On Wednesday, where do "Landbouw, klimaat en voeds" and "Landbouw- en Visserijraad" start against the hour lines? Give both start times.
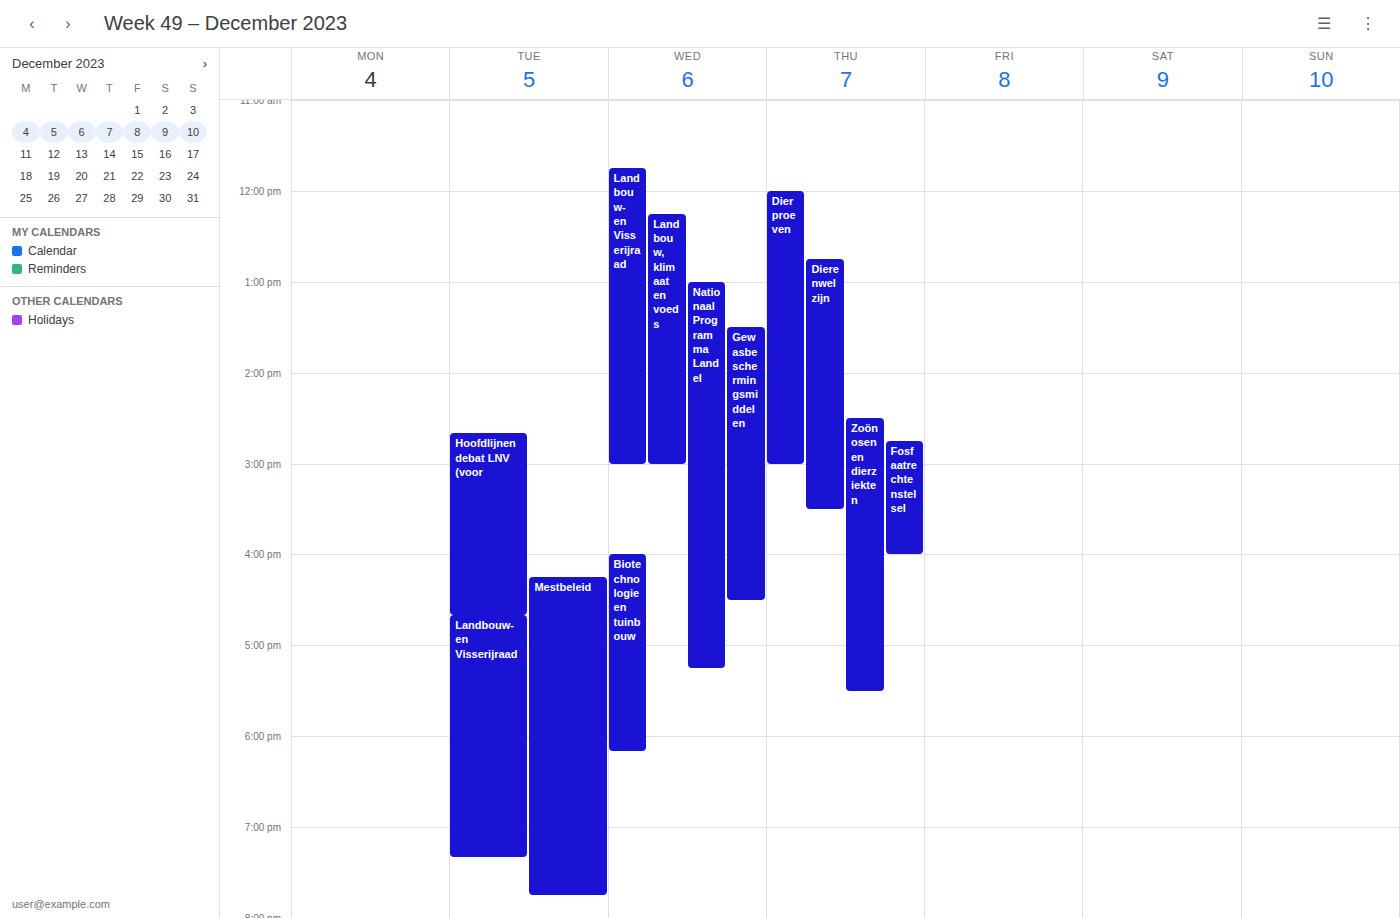
"Landbouw, klimaat en voeds": 12:15 PM, neither: a quarter of the way from the 12 PM line to the 1 PM line. "Landbouw- en Visserijraad": 11:45 AM, neither: three quarters of the way from the 11 AM line to the 12 PM line.